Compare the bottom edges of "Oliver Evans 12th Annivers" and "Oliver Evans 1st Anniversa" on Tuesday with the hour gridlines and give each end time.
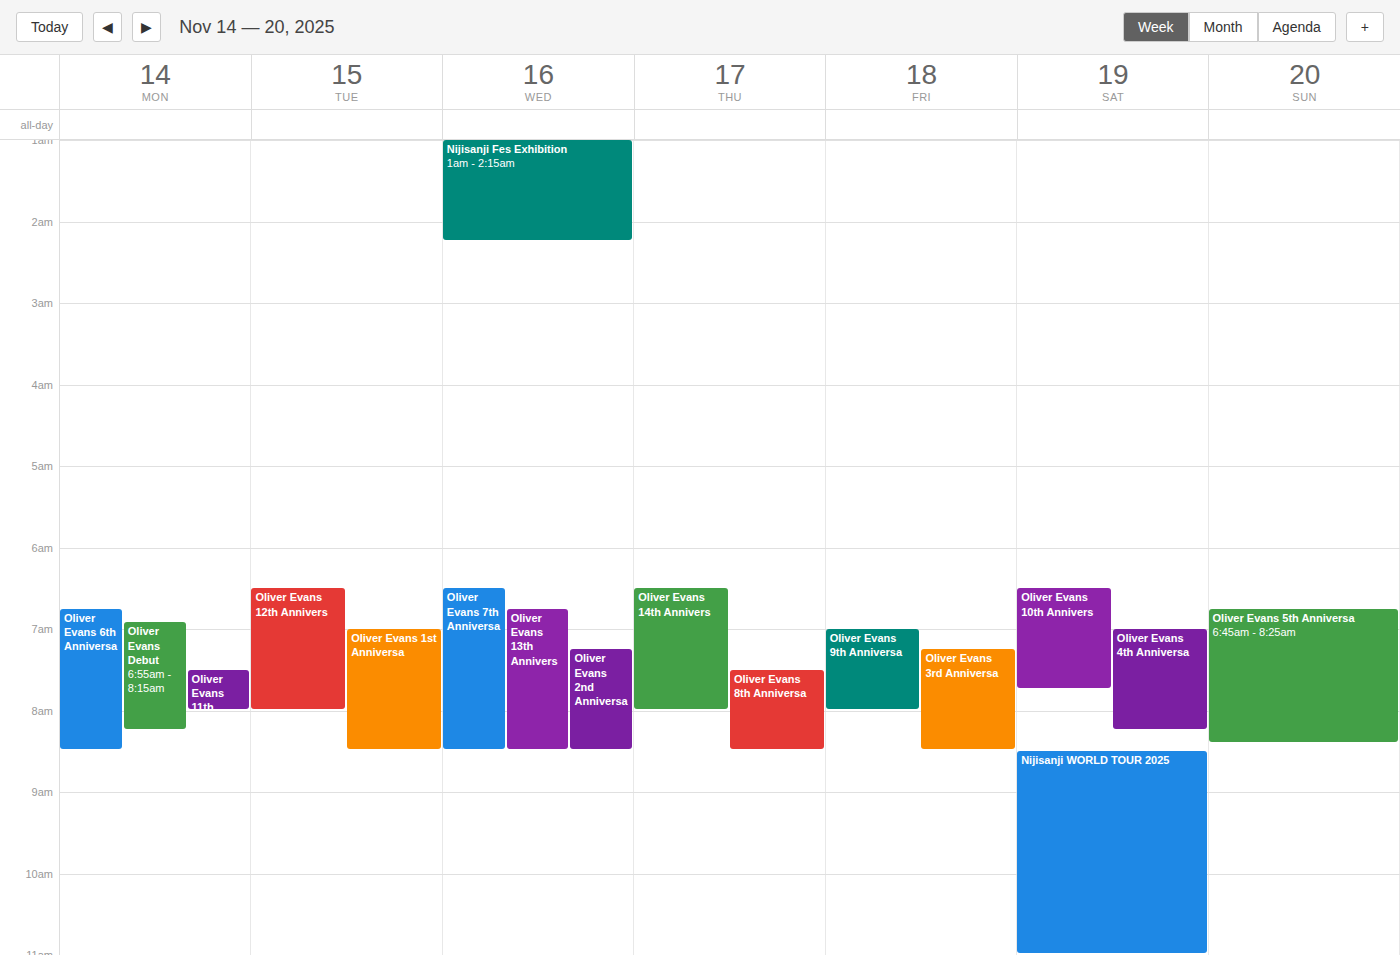
"Oliver Evans 12th Annivers": 8:00 AM, exactly on the 8 AM line. "Oliver Evans 1st Anniversa": 8:30 AM, halfway between the 8 AM and 9 AM lines.